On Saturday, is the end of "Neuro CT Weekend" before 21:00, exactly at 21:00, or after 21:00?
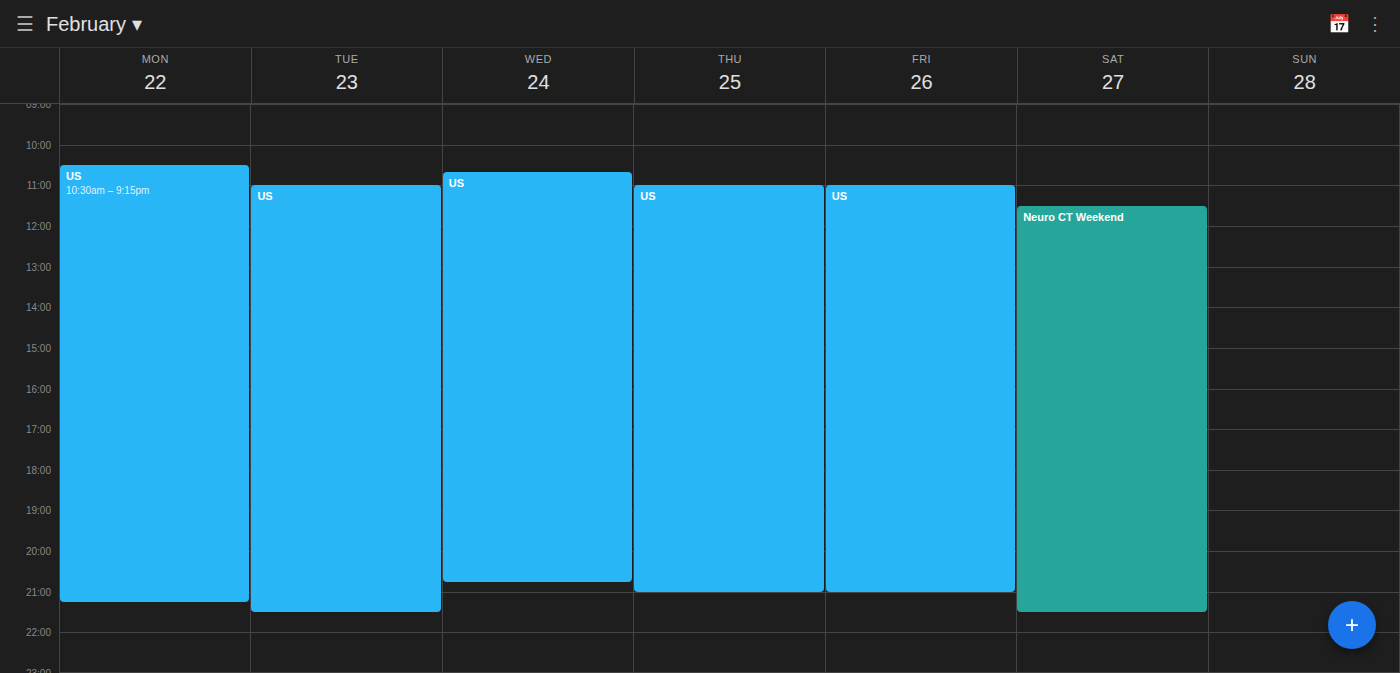
21:30 -- after 21:00, 30 minutes below the 21:00 line.